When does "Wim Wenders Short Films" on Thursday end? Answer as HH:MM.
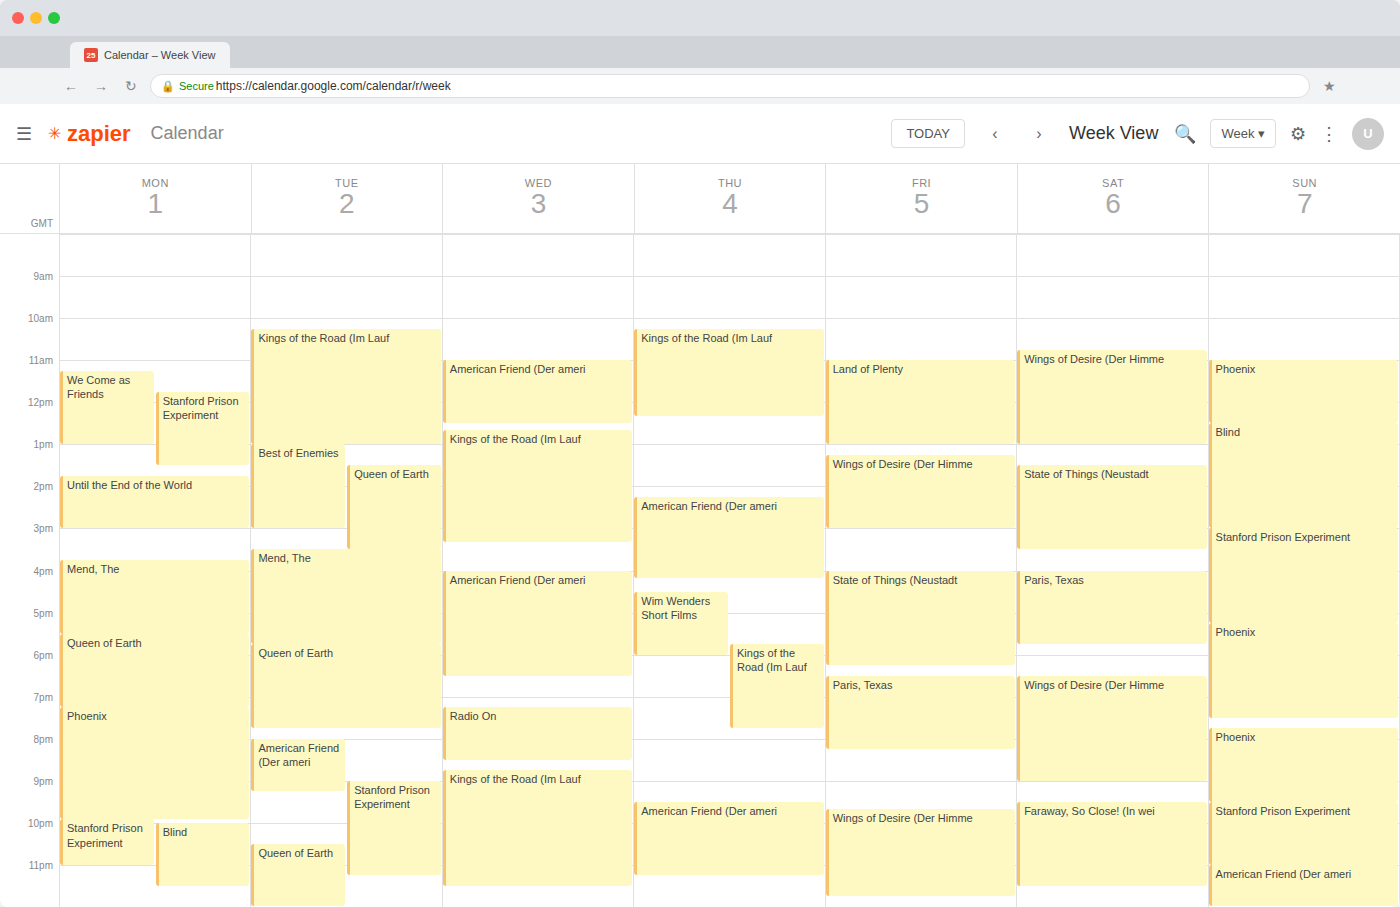
18:00